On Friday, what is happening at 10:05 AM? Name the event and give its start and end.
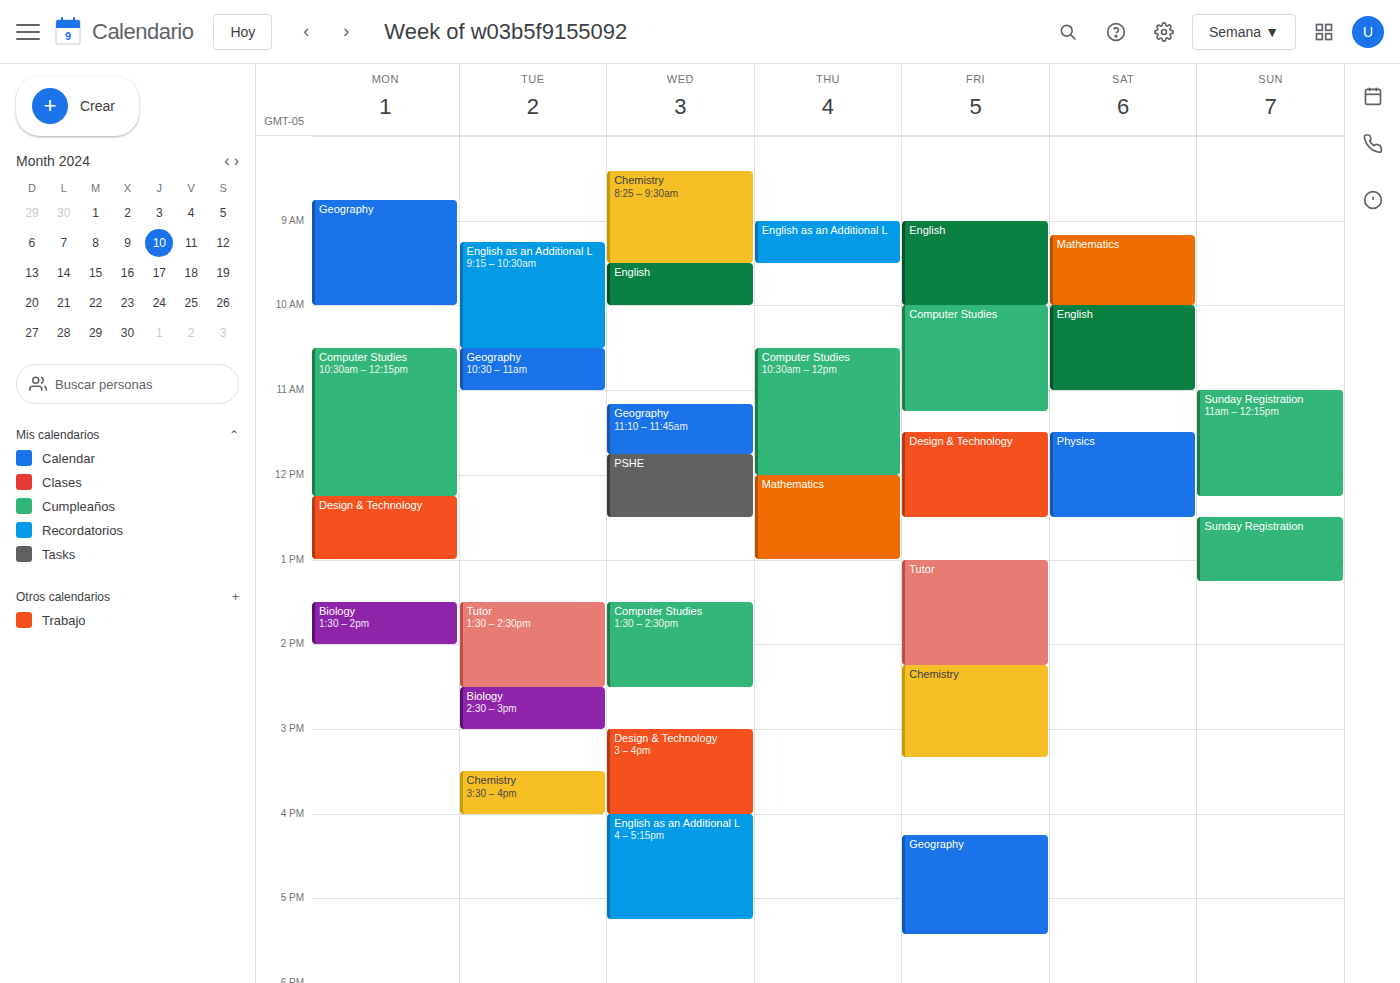
"Computer Studies", 10:00 AM to 11:15 AM